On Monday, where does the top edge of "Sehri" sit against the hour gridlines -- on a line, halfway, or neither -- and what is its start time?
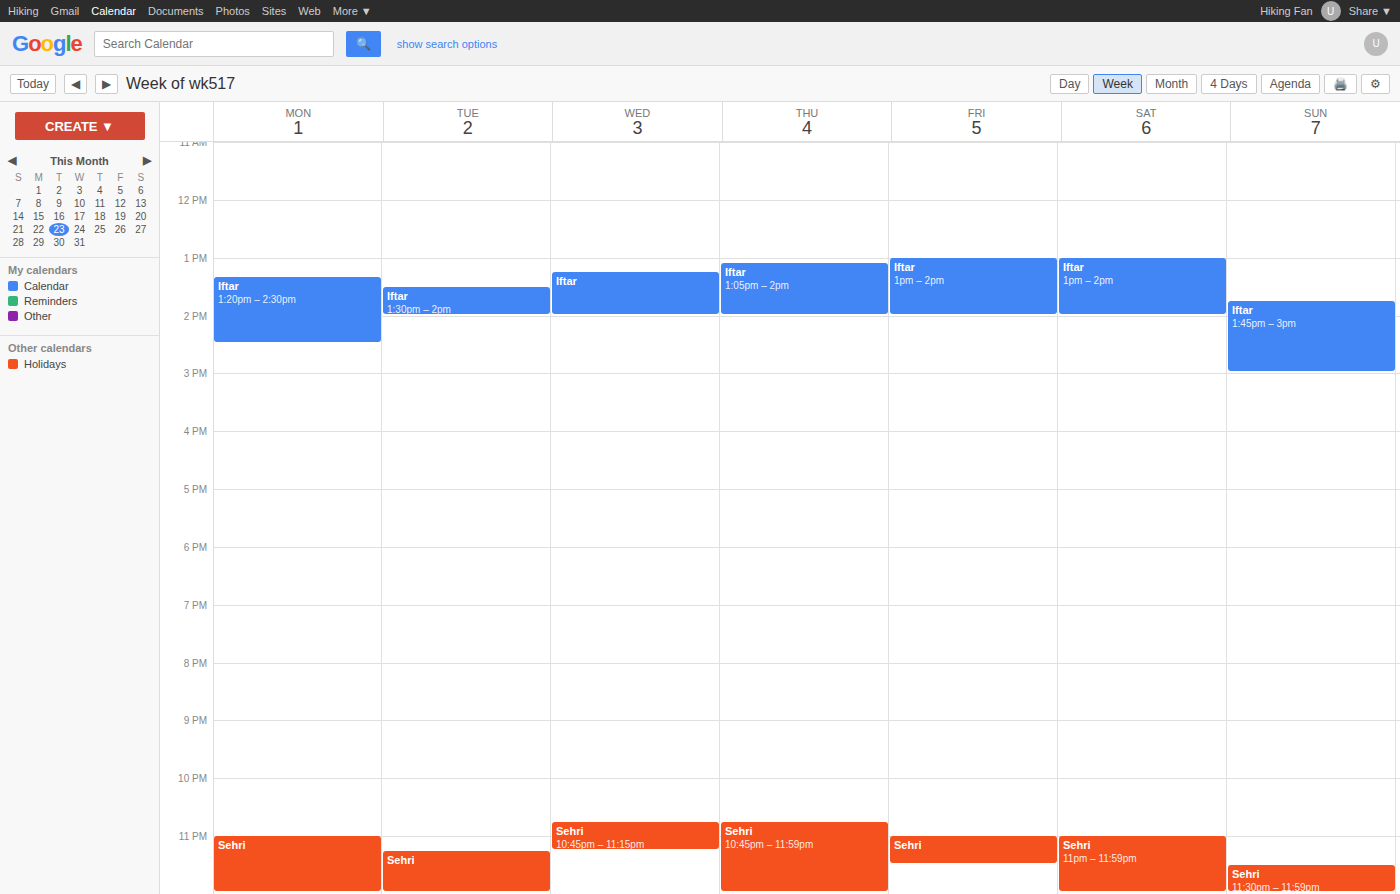
23:00 -- exactly on the 23:00 line.